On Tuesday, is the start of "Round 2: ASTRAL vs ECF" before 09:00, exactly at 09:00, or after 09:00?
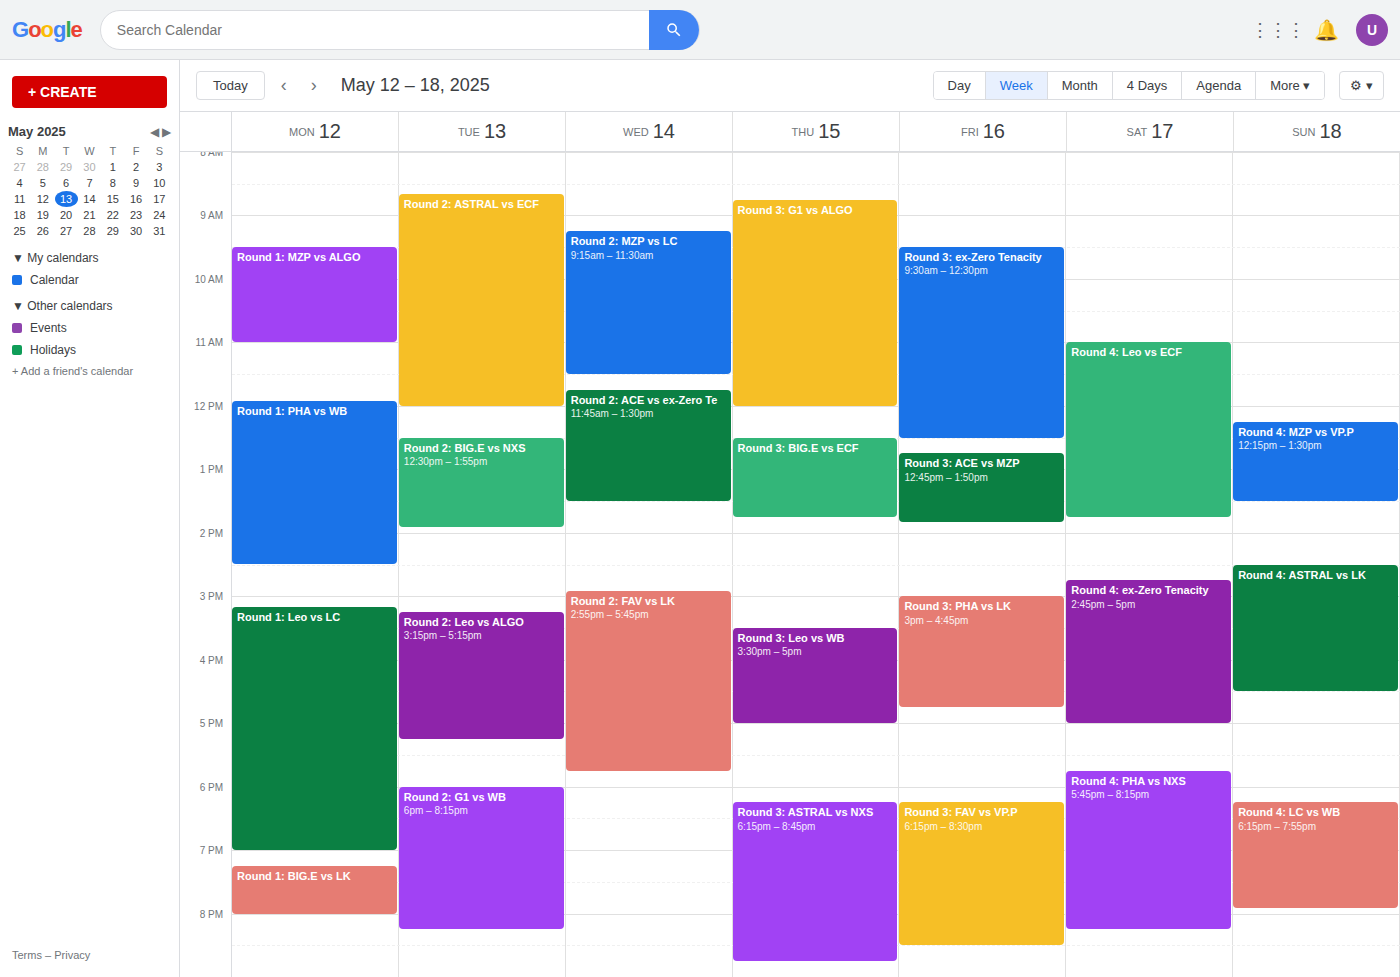
08:40 -- before 09:00, 20 minutes above the 09:00 line.